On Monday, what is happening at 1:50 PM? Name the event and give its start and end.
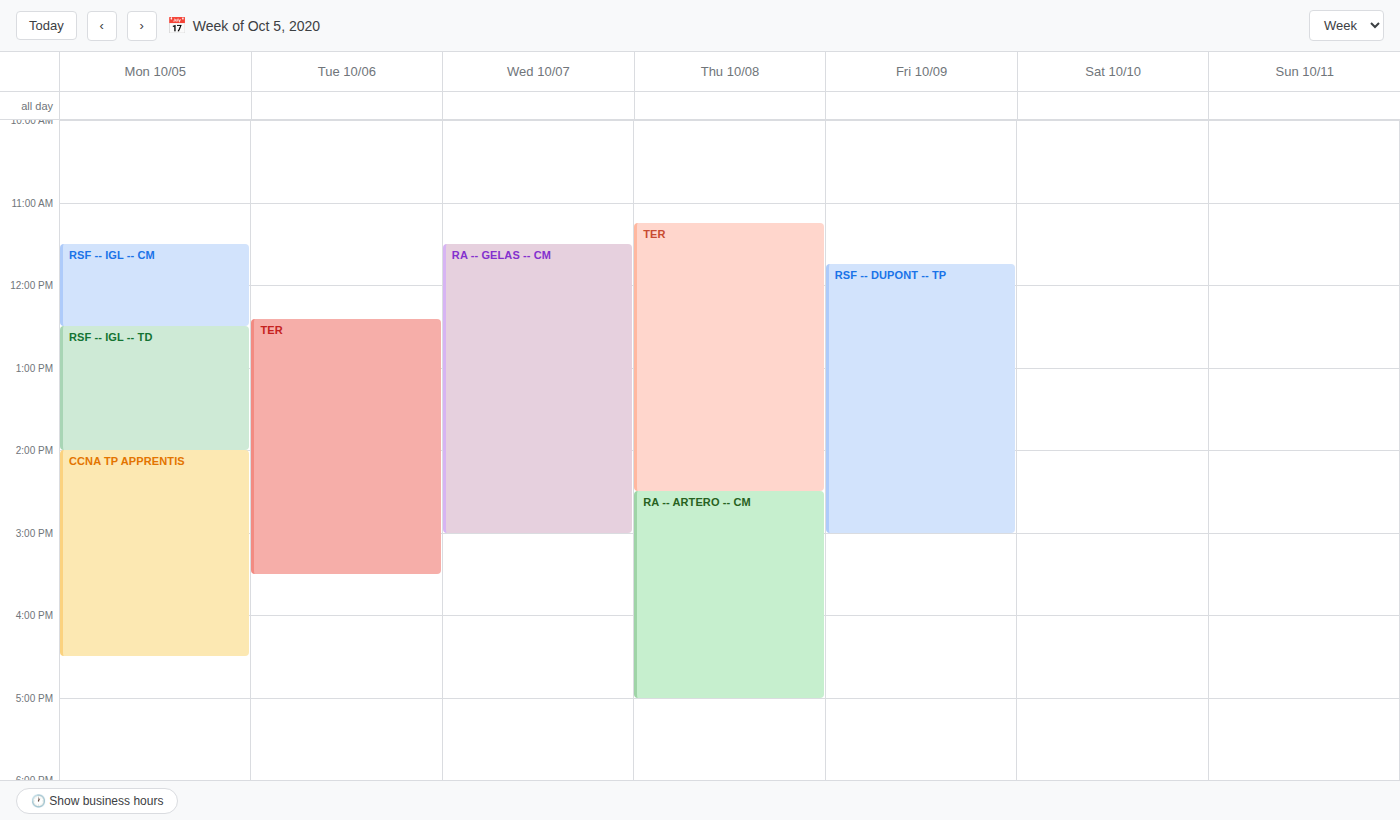
"RSF -- IGL -- TD", 12:30 PM to 2:00 PM